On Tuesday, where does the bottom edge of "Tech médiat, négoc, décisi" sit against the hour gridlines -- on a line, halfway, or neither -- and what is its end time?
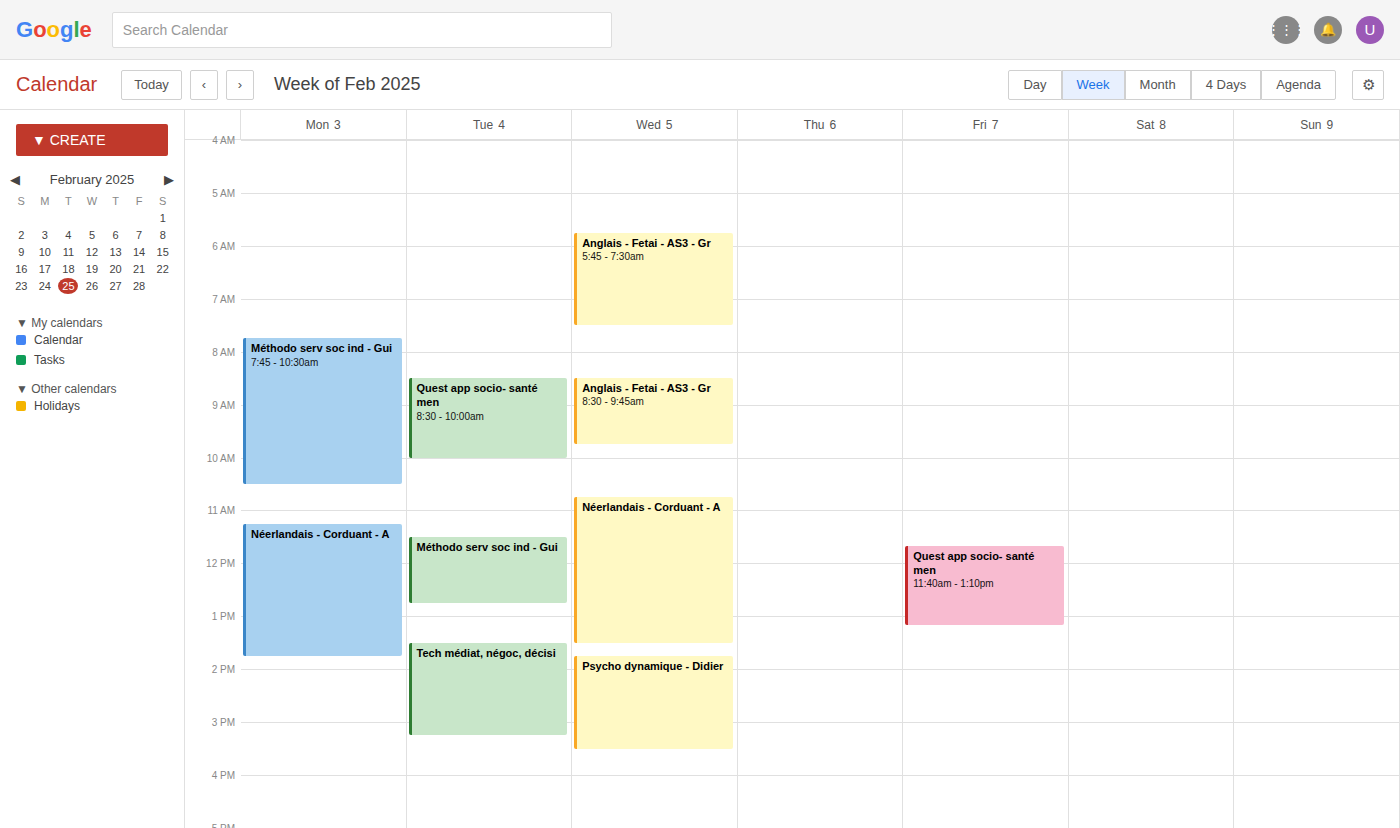
3:15 PM -- neither: a quarter of the way from the 3 PM line to the 4 PM line.